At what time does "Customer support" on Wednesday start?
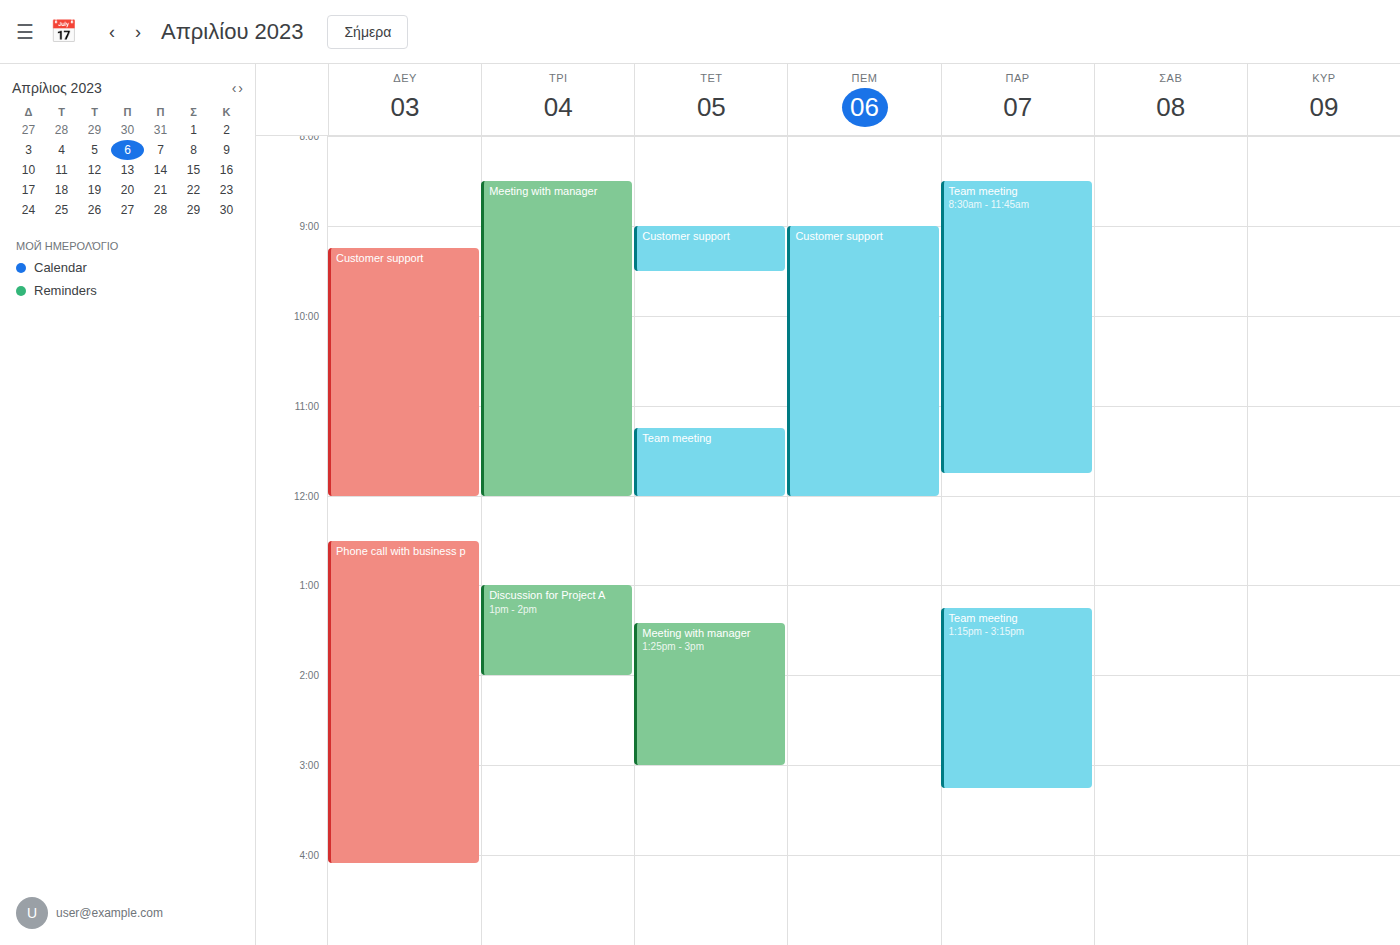
9:00 AM